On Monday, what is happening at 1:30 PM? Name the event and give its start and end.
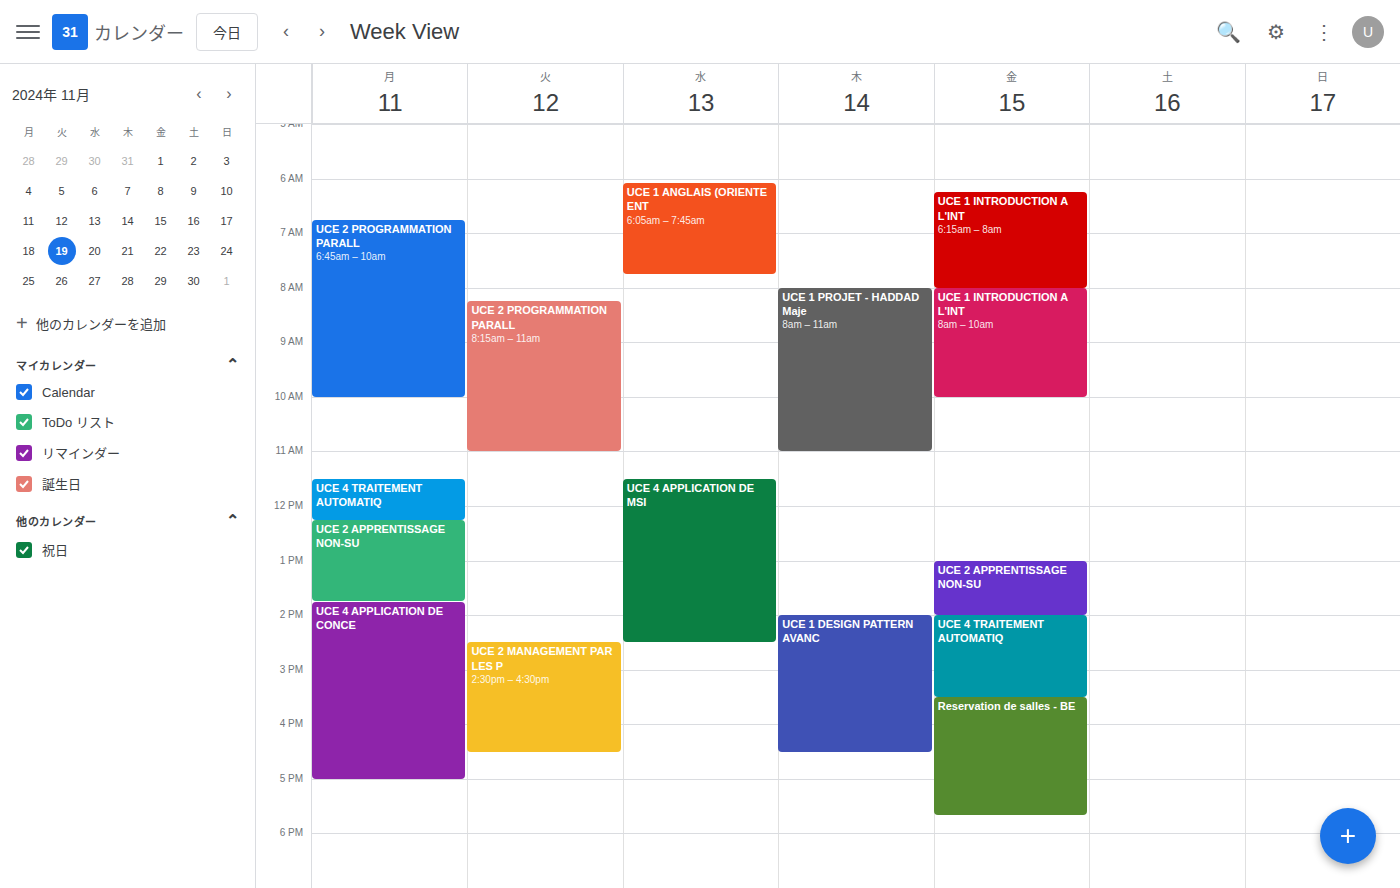
"UCE 2 APPRENTISSAGE NON-SU", 12:15 PM to 1:45 PM